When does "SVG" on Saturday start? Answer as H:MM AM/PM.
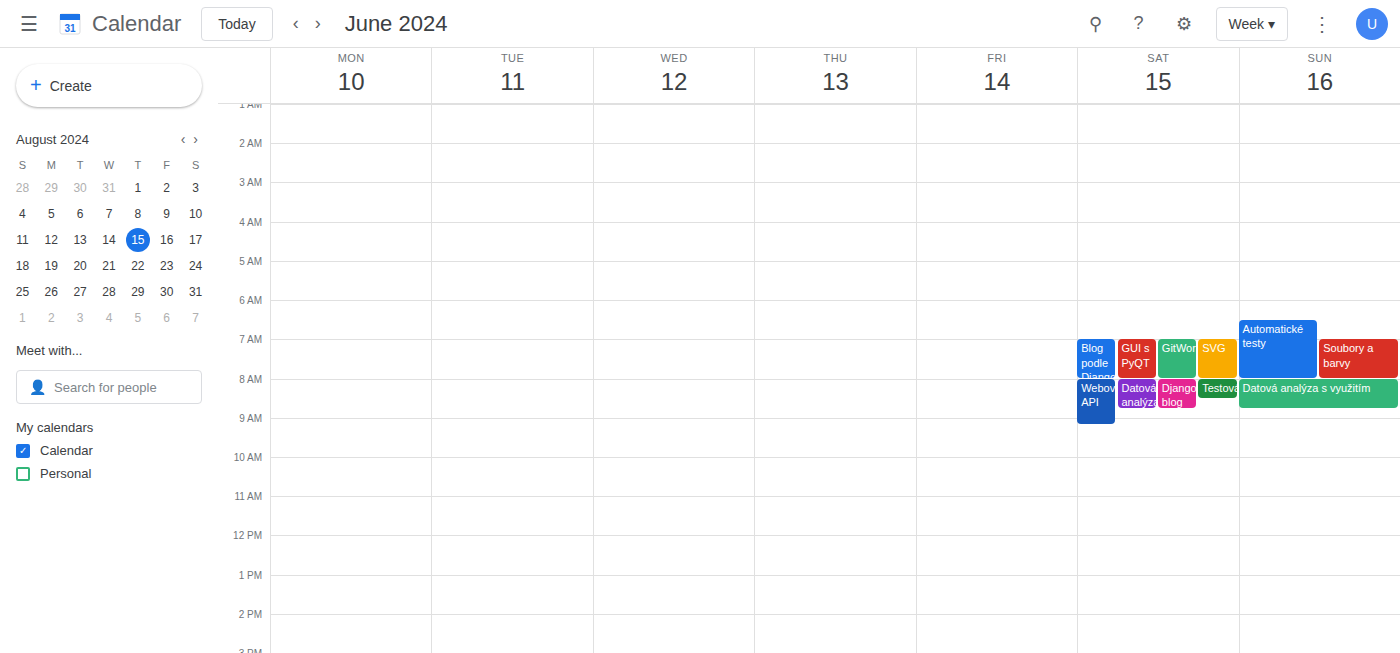
7:00 AM